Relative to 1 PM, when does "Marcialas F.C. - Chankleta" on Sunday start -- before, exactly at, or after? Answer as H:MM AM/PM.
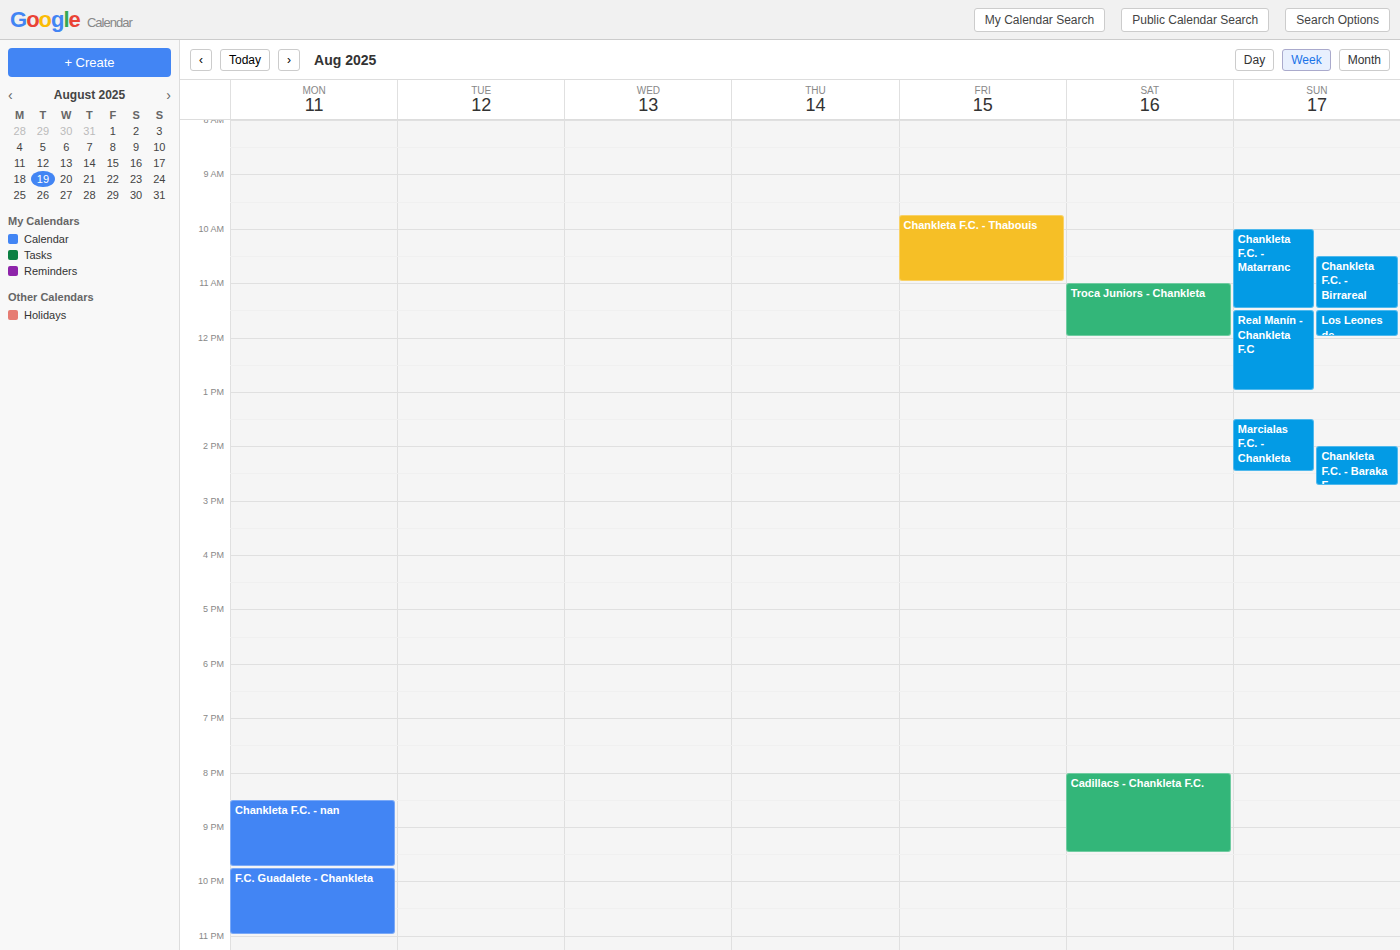
1:30 PM -- after 1 PM, 30 minutes below the 1 PM line.